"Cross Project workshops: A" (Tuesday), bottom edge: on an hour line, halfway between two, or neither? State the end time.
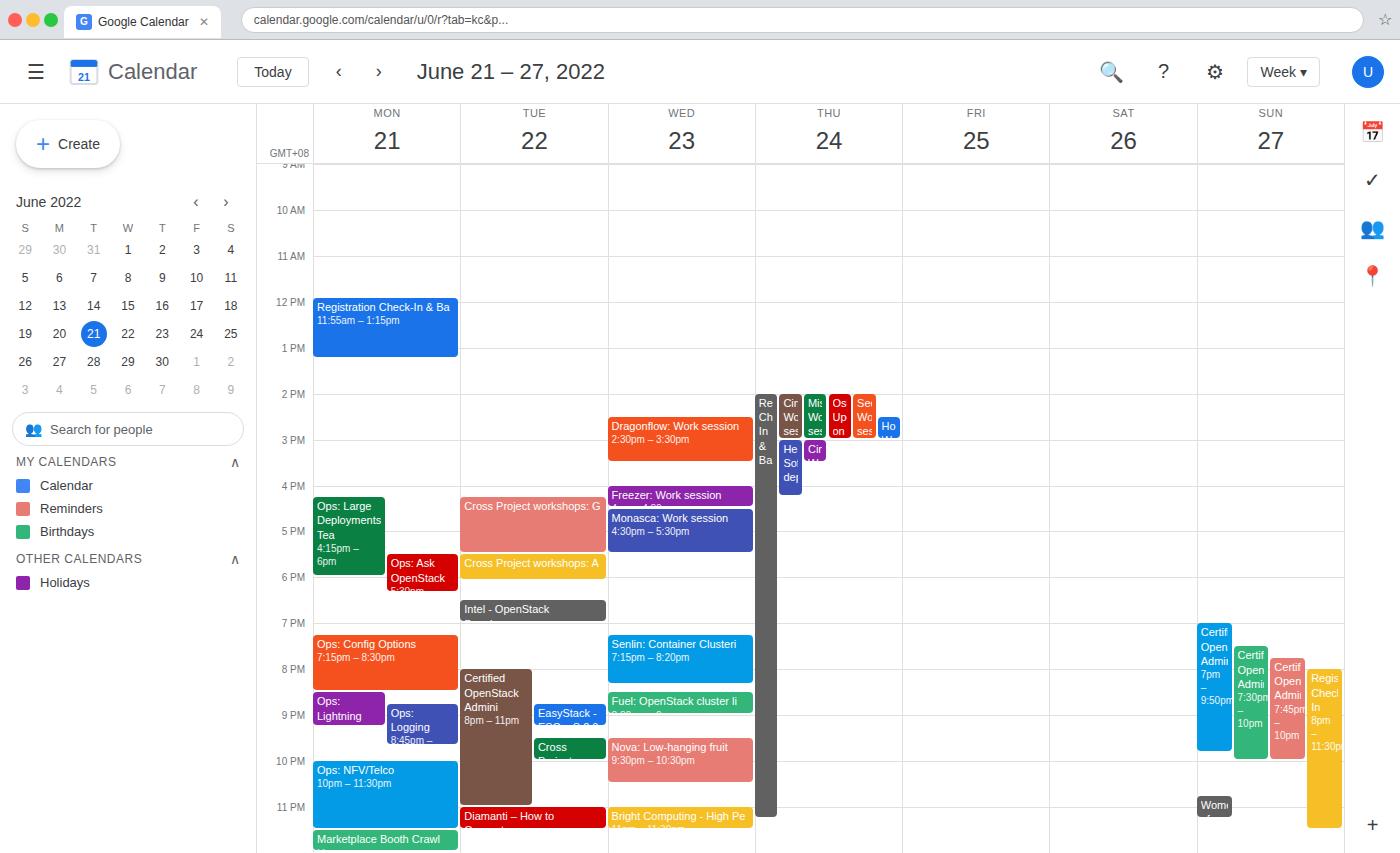
6:05 PM -- neither: 5 minutes below the 6 PM line and 55 minutes above the 7 PM line.